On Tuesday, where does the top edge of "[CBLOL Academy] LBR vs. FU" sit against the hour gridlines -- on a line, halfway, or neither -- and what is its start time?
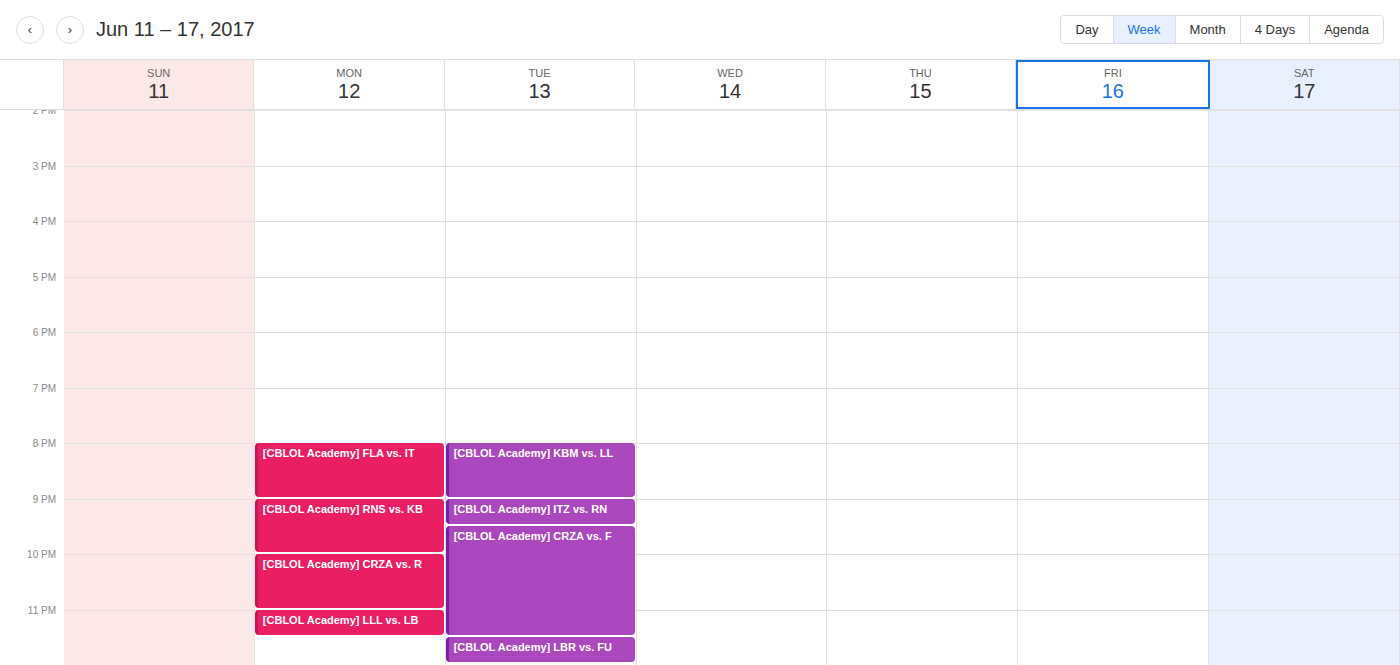
11:30 PM -- halfway between the 11 PM and 12 AM lines.